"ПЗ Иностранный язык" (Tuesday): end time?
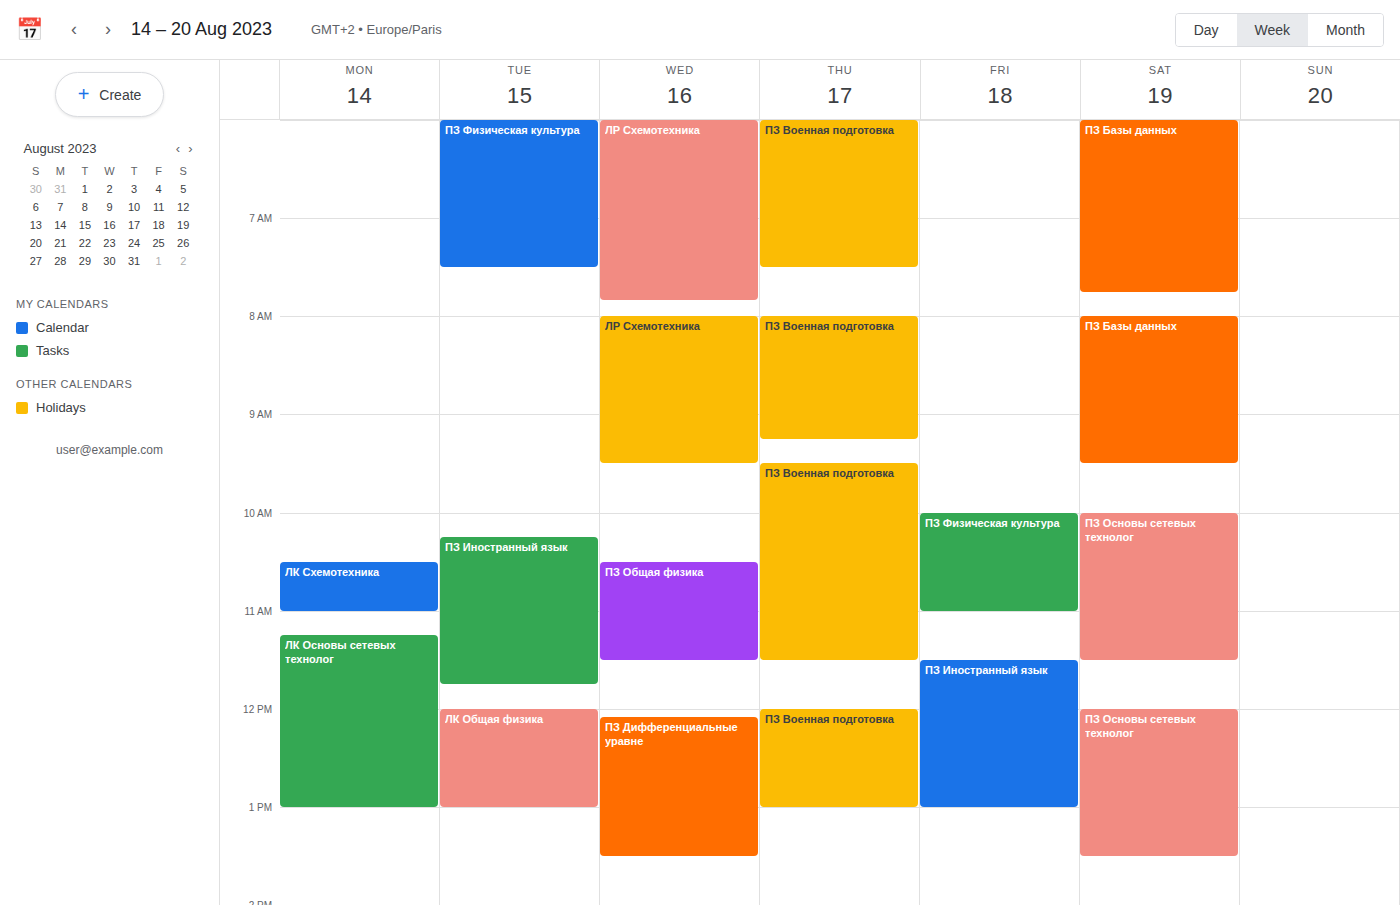
11:45 AM